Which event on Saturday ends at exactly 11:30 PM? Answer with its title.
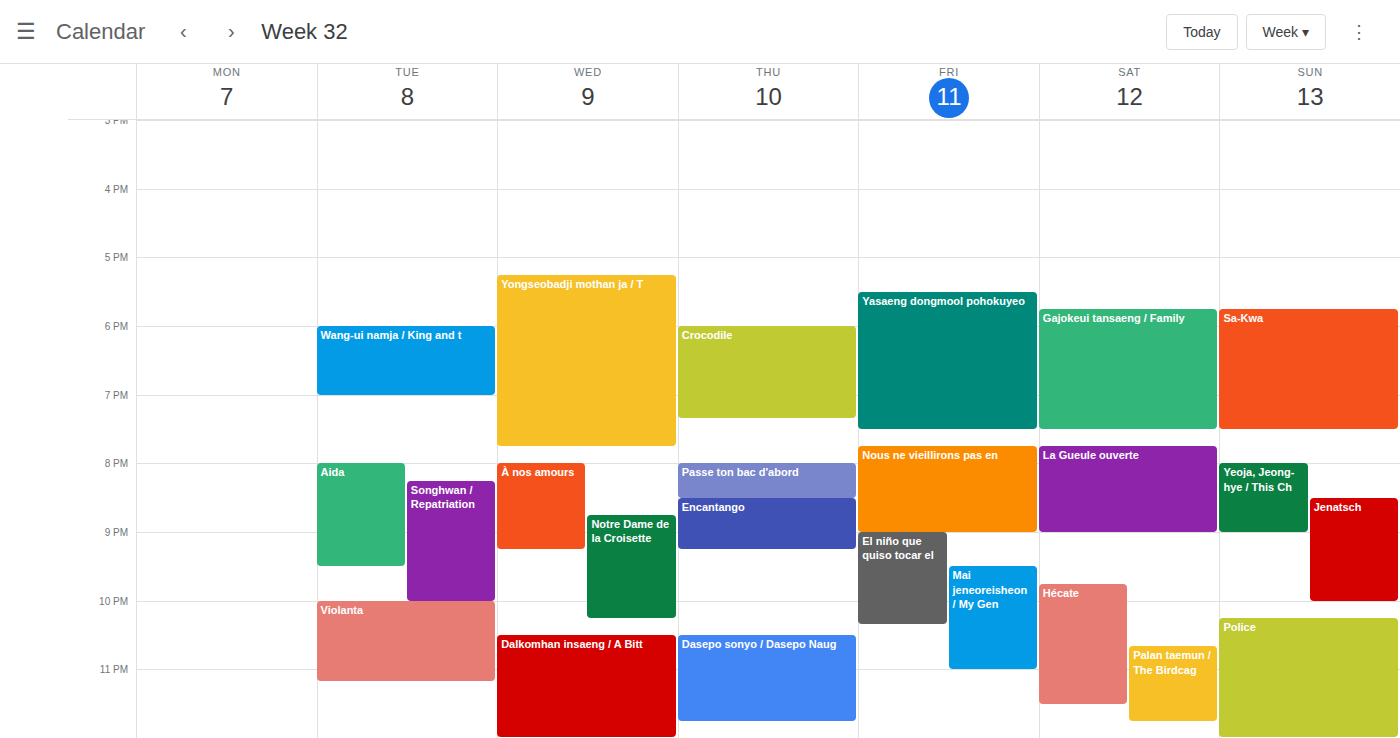
"Hécate"